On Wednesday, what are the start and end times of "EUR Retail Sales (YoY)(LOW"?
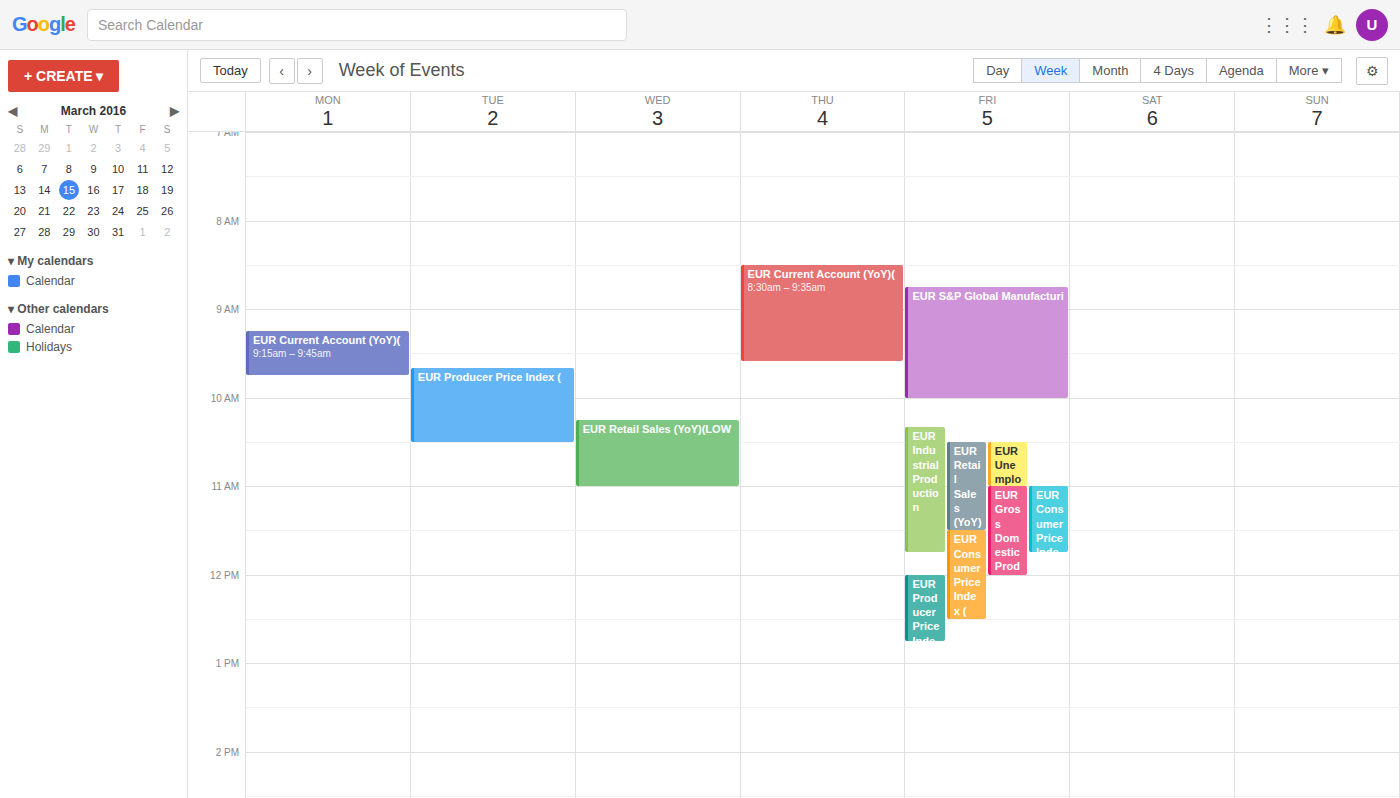
10:15 to 11:00